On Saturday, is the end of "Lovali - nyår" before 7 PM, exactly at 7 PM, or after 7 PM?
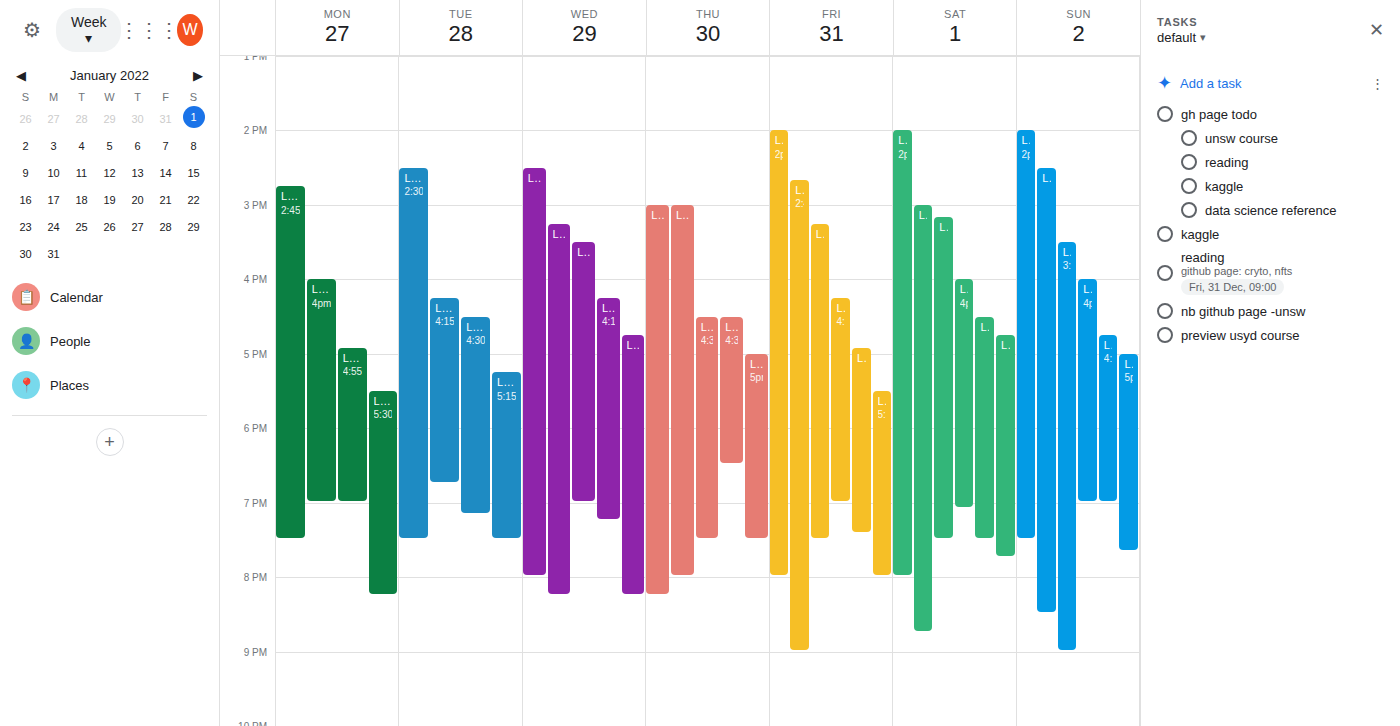
7:30 PM -- after 7 PM, 30 minutes below the 7 PM line.